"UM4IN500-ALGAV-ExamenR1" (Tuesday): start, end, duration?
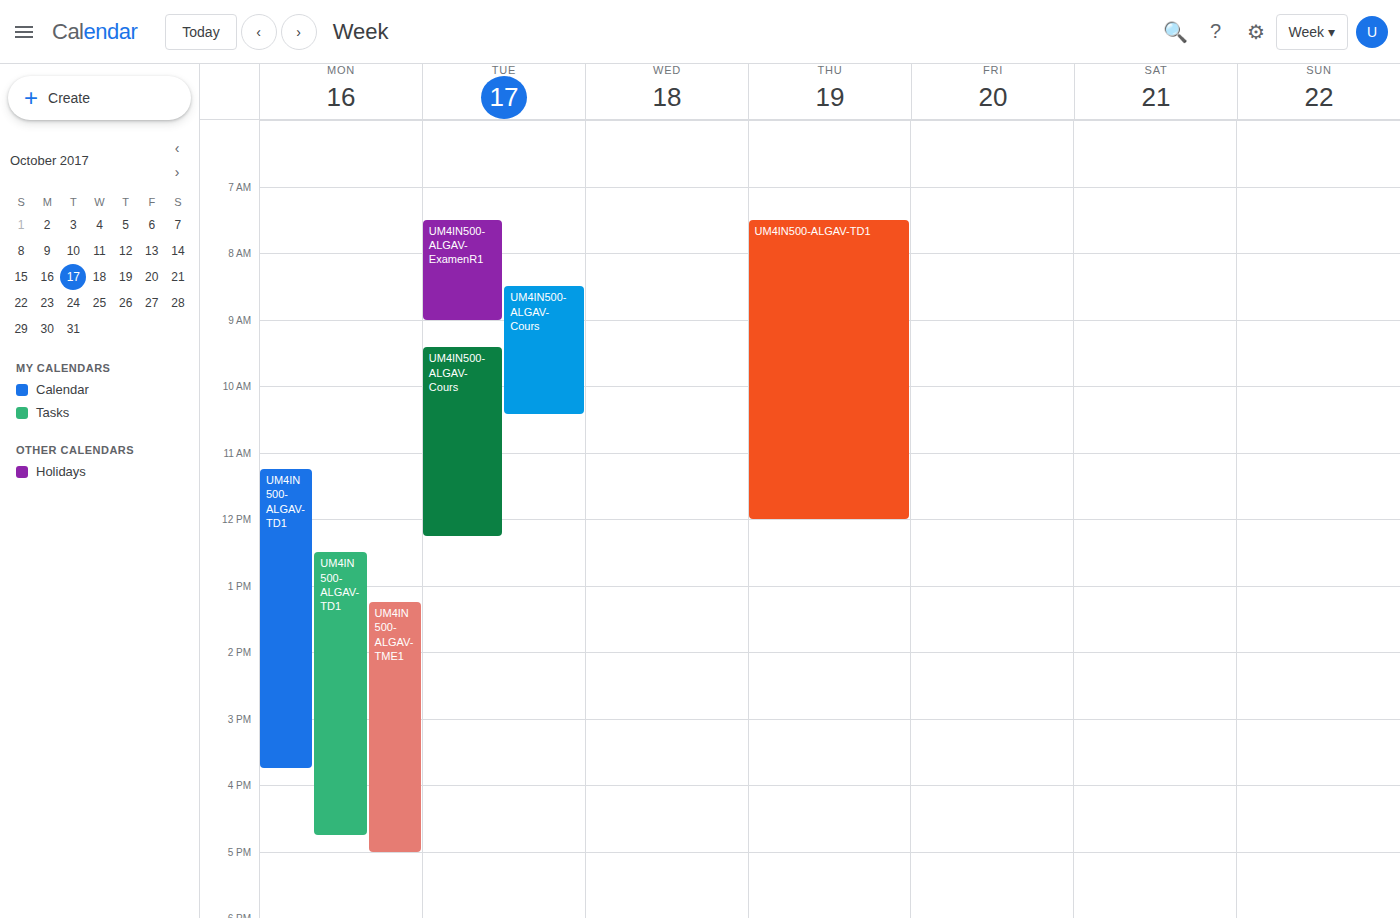
7:30 AM to 9:00 AM, 1 hour 30 minutes